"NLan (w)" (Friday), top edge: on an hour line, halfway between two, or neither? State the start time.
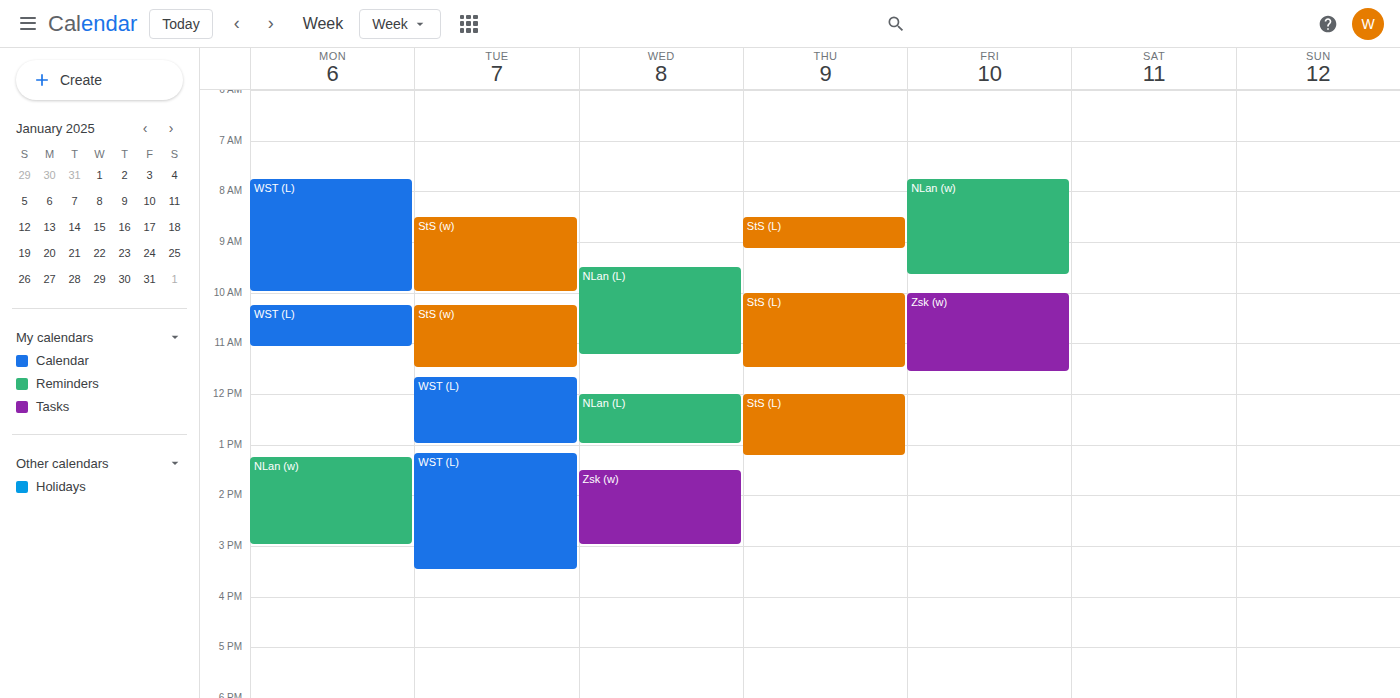
7:45 AM -- neither: three quarters of the way from the 7 AM line to the 8 AM line.